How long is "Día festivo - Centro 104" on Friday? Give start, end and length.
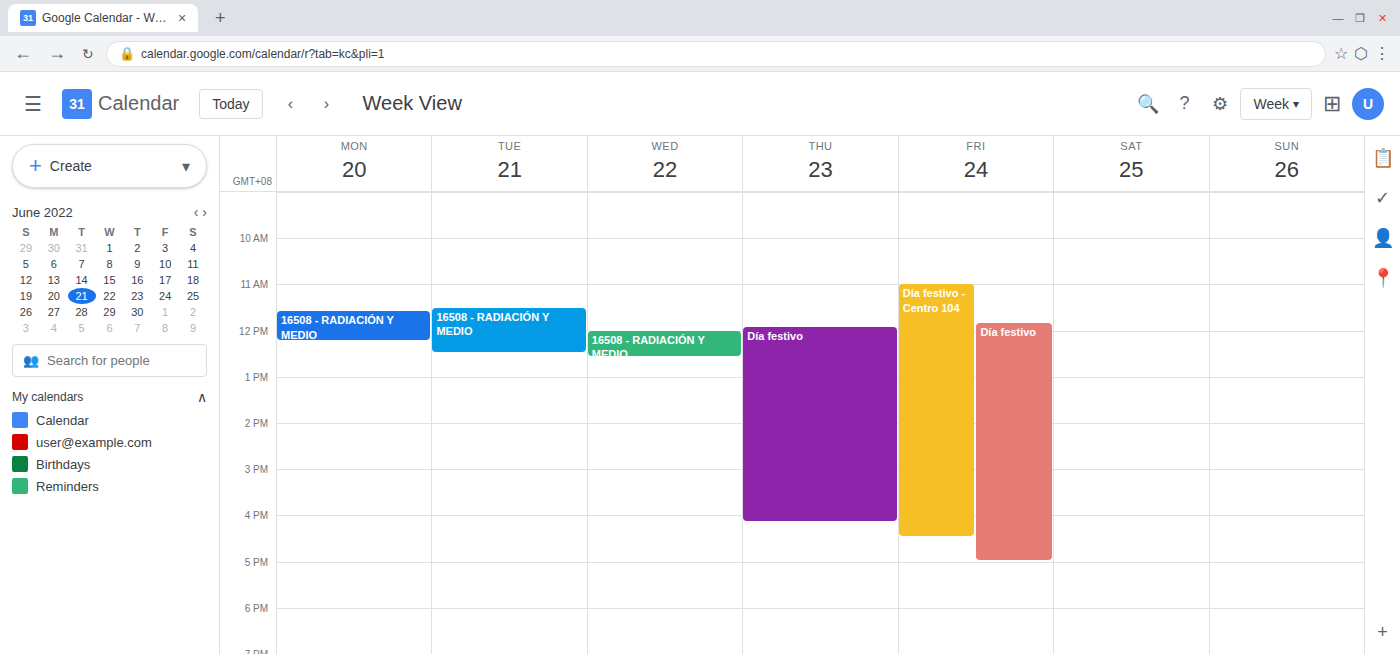
11:00 AM to 4:30 PM, 5 hours 30 minutes